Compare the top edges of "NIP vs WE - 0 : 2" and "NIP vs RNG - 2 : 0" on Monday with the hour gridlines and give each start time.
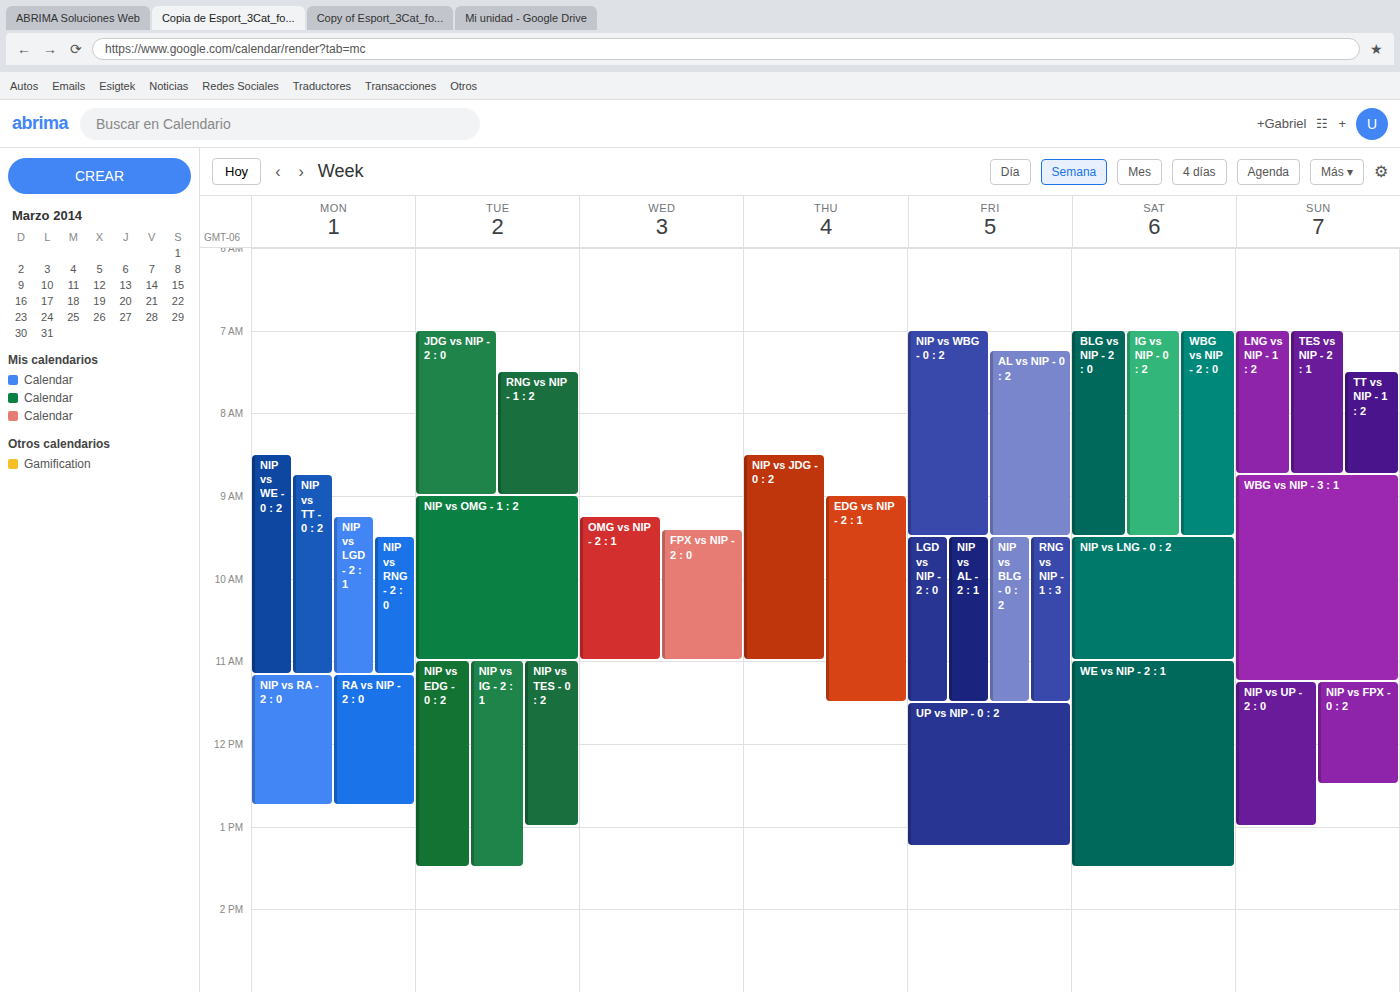
"NIP vs WE - 0 : 2": 08:30, halfway between the 08:00 and 09:00 lines. "NIP vs RNG - 2 : 0": 09:30, halfway between the 09:00 and 10:00 lines.